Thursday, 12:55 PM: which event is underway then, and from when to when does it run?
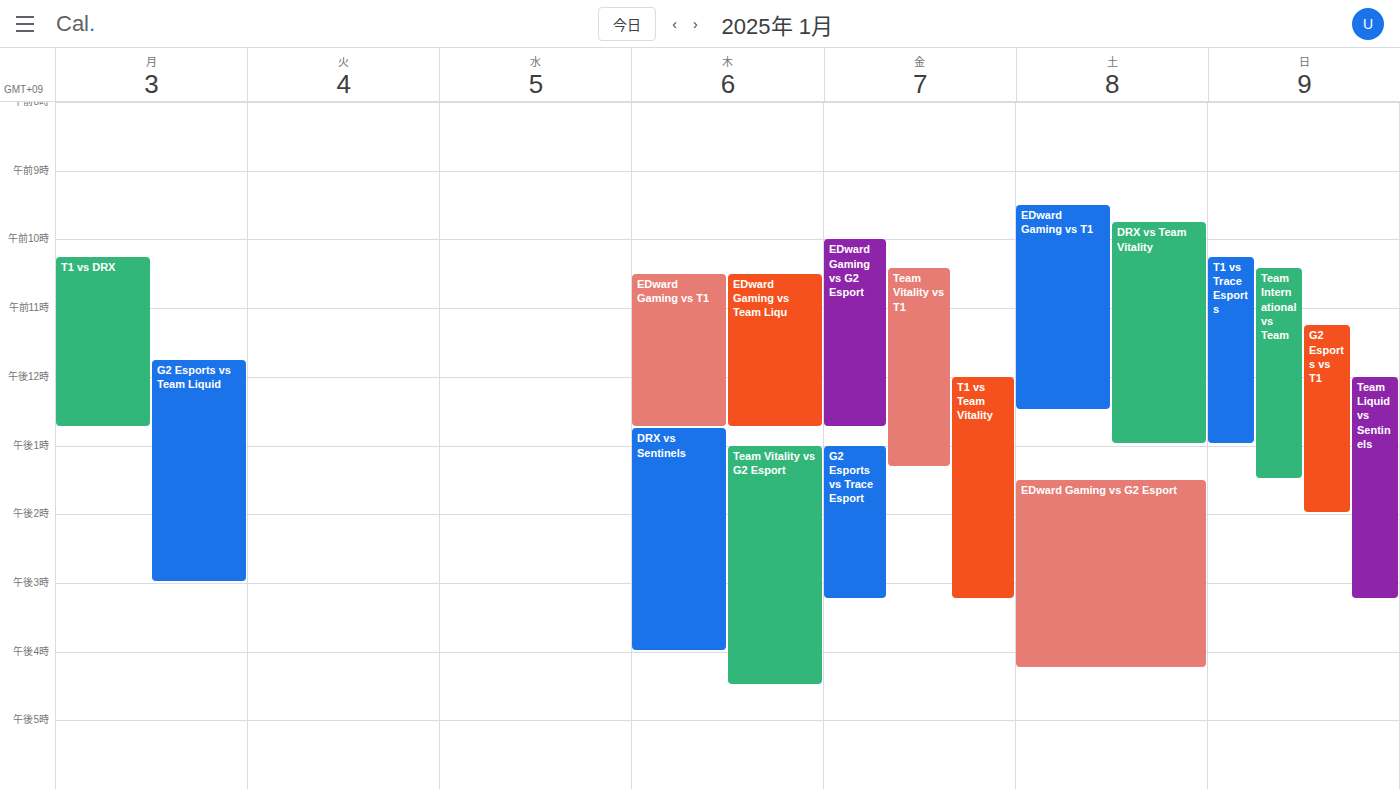
"DRX vs Sentinels", 12:45 PM to 4:00 PM